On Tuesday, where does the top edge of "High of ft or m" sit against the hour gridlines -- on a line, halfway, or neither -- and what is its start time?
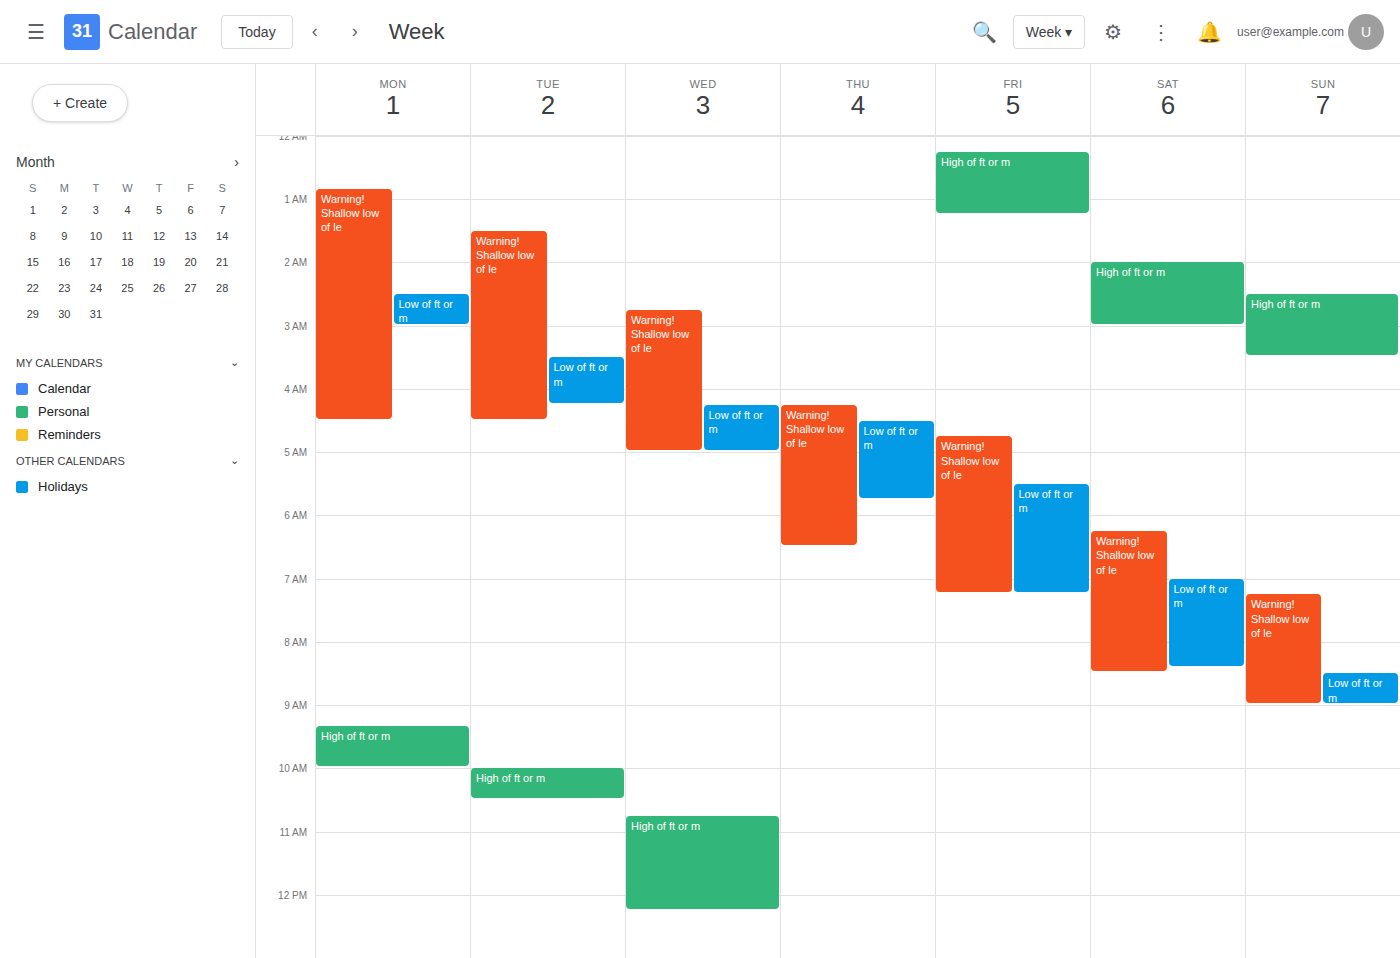
10:00 -- exactly on the 10:00 line.